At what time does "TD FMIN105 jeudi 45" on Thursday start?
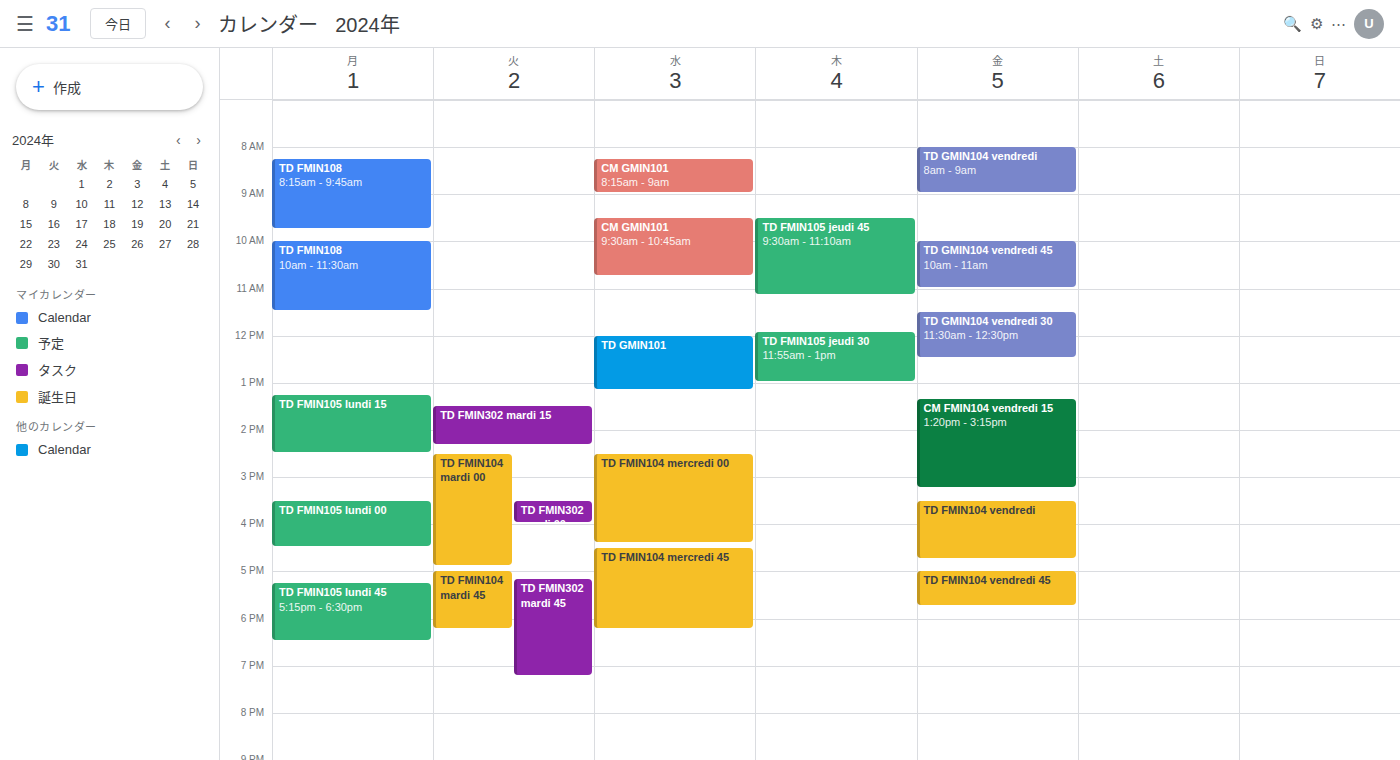
9:30 AM